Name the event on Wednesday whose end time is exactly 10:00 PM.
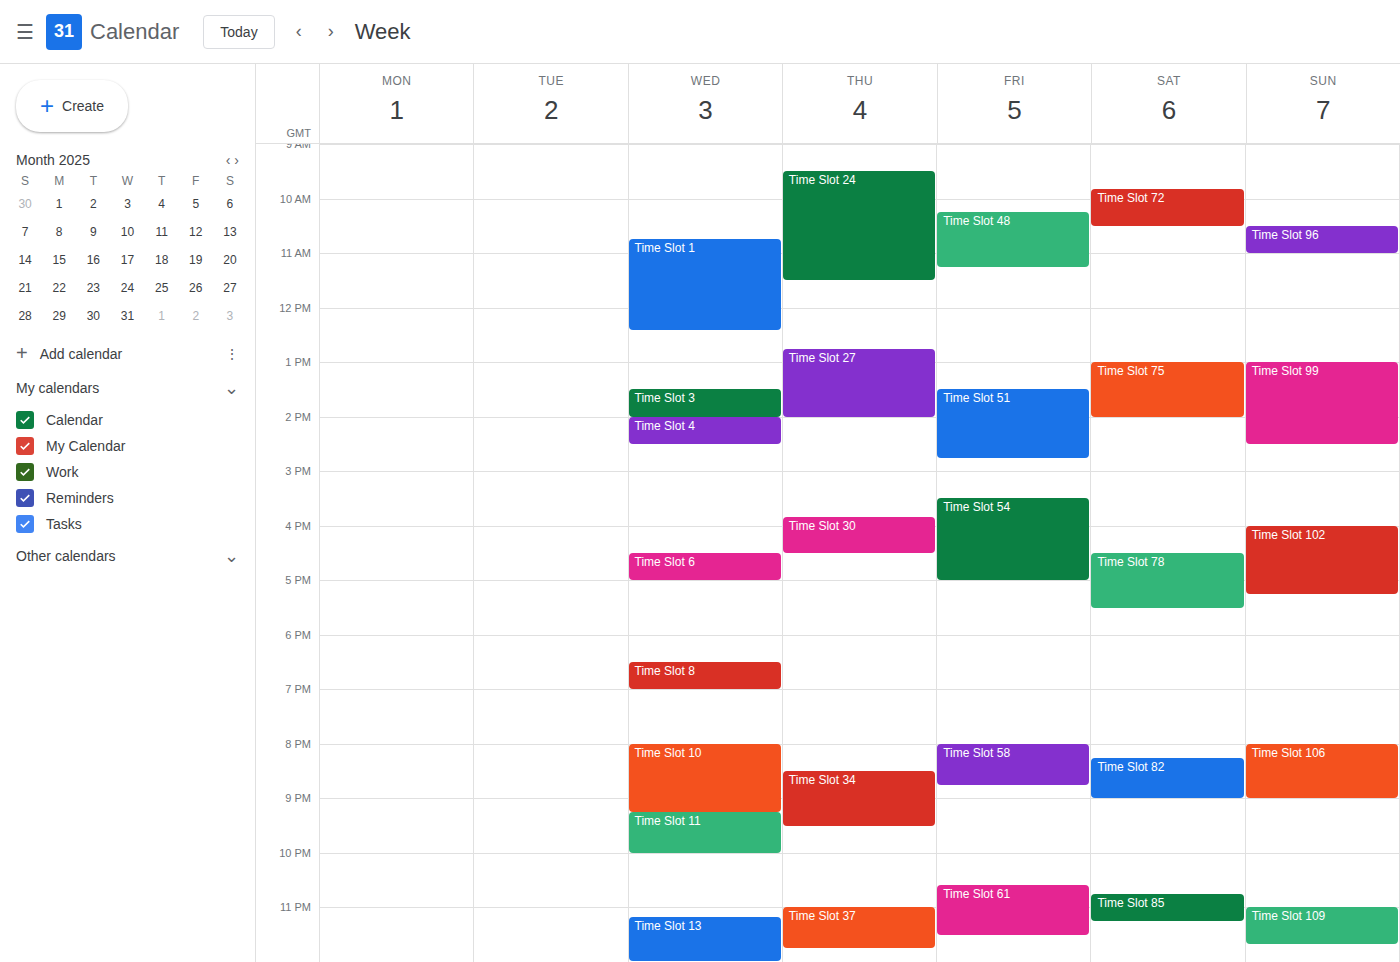
"Time Slot 11"